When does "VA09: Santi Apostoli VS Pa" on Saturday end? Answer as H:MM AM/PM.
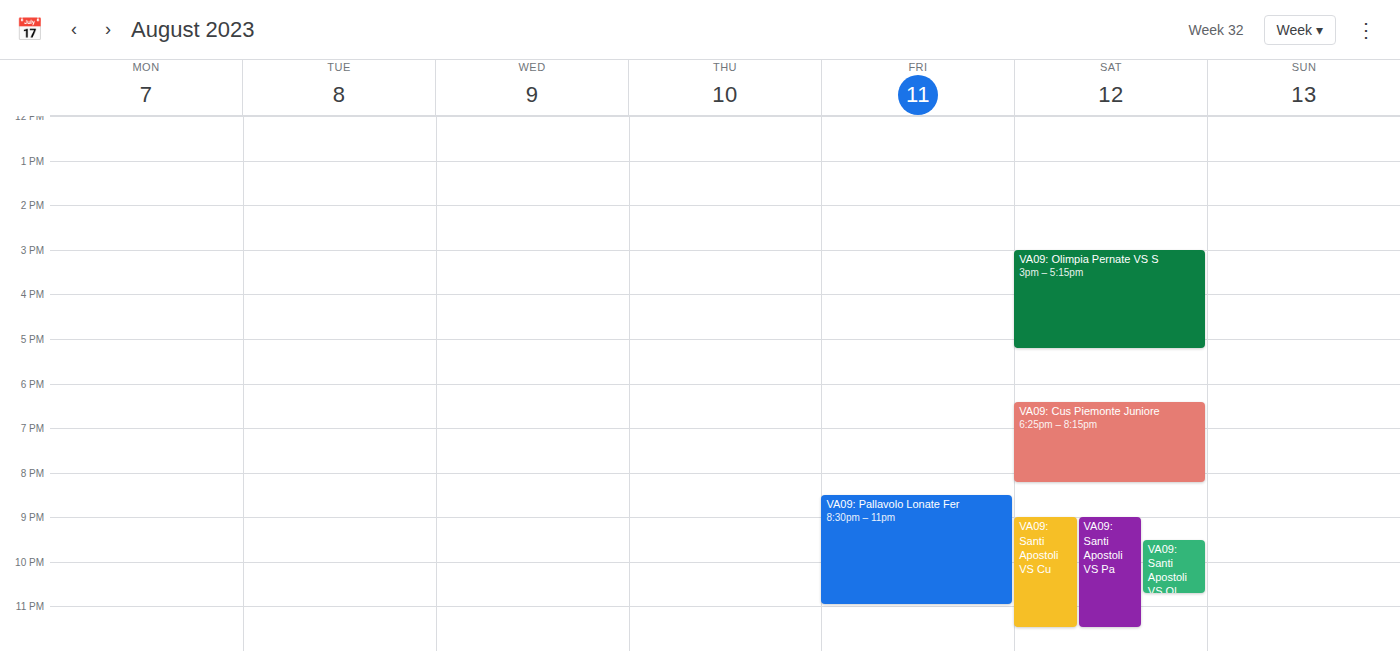
11:30 PM